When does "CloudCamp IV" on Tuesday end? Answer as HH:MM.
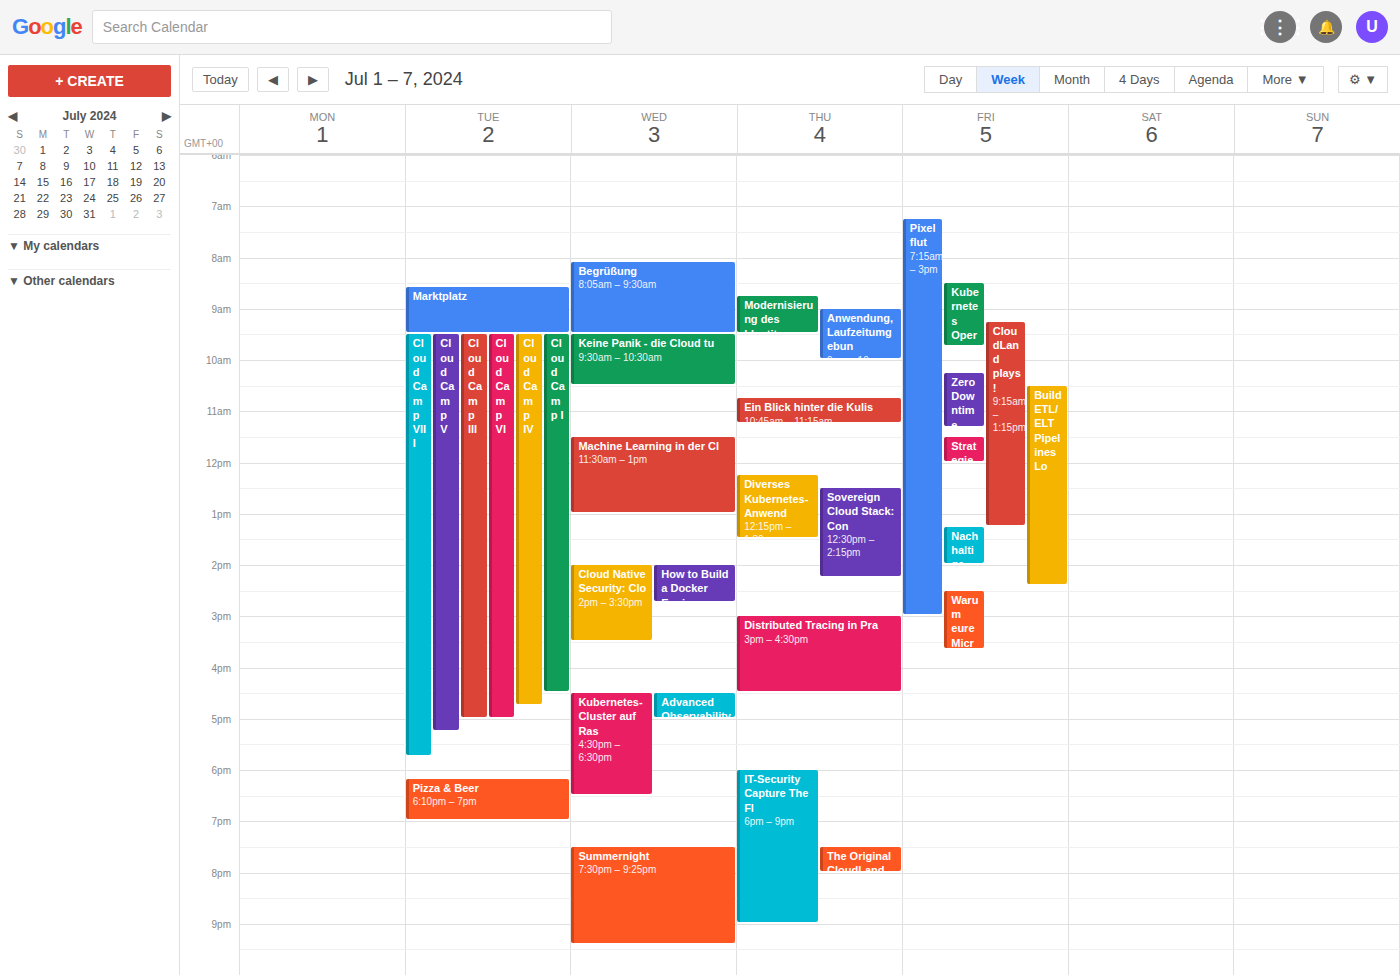
16:45